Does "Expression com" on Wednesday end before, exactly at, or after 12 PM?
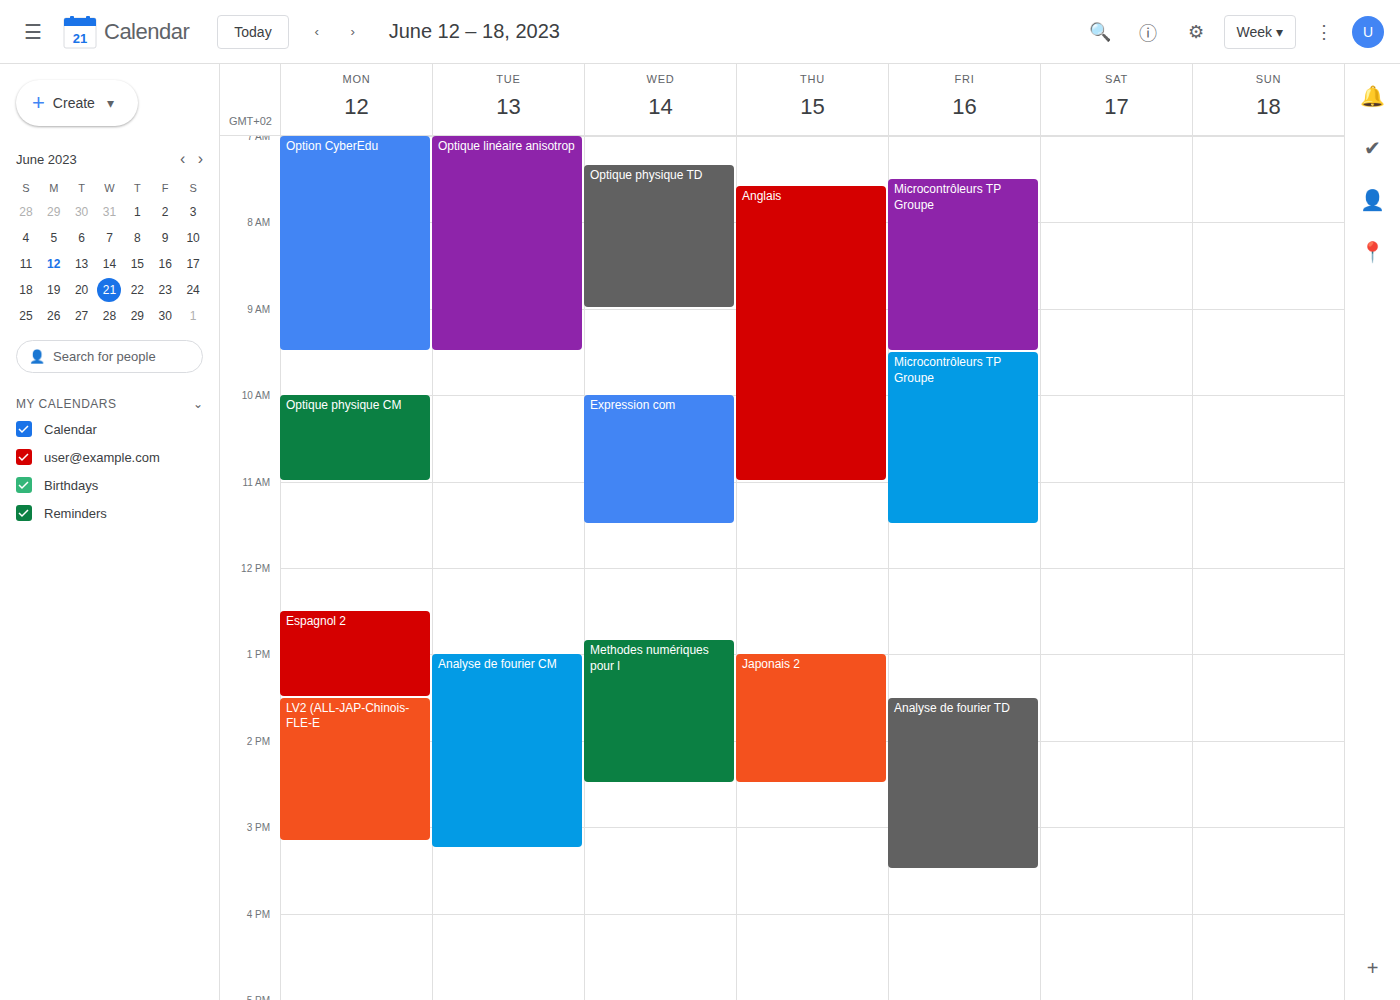
11:30 AM -- before 12 PM, 30 minutes above the 12 PM line.